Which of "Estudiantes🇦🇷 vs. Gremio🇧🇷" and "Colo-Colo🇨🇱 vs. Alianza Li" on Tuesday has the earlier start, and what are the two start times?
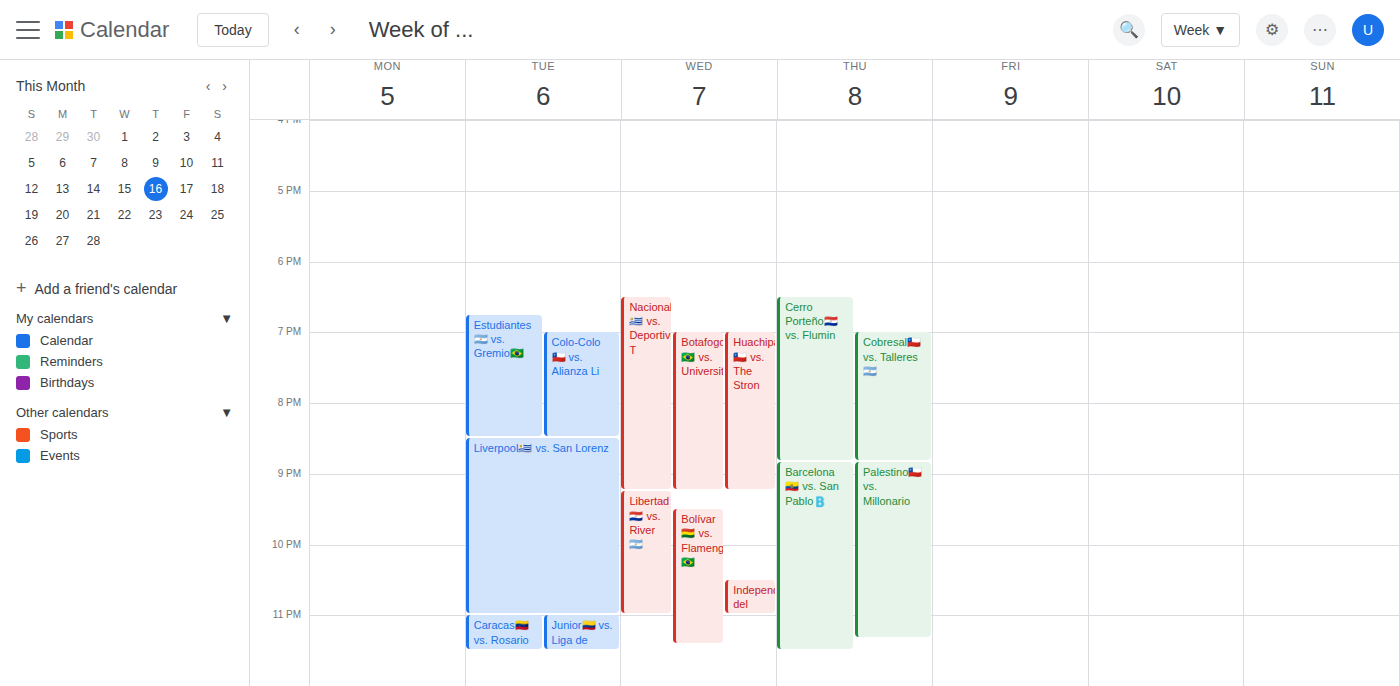
"Estudiantes🇦🇷 vs. Gremio🇧🇷" 6:45 PM; "Colo-Colo🇨🇱 vs. Alianza Li" 7:00 PM.